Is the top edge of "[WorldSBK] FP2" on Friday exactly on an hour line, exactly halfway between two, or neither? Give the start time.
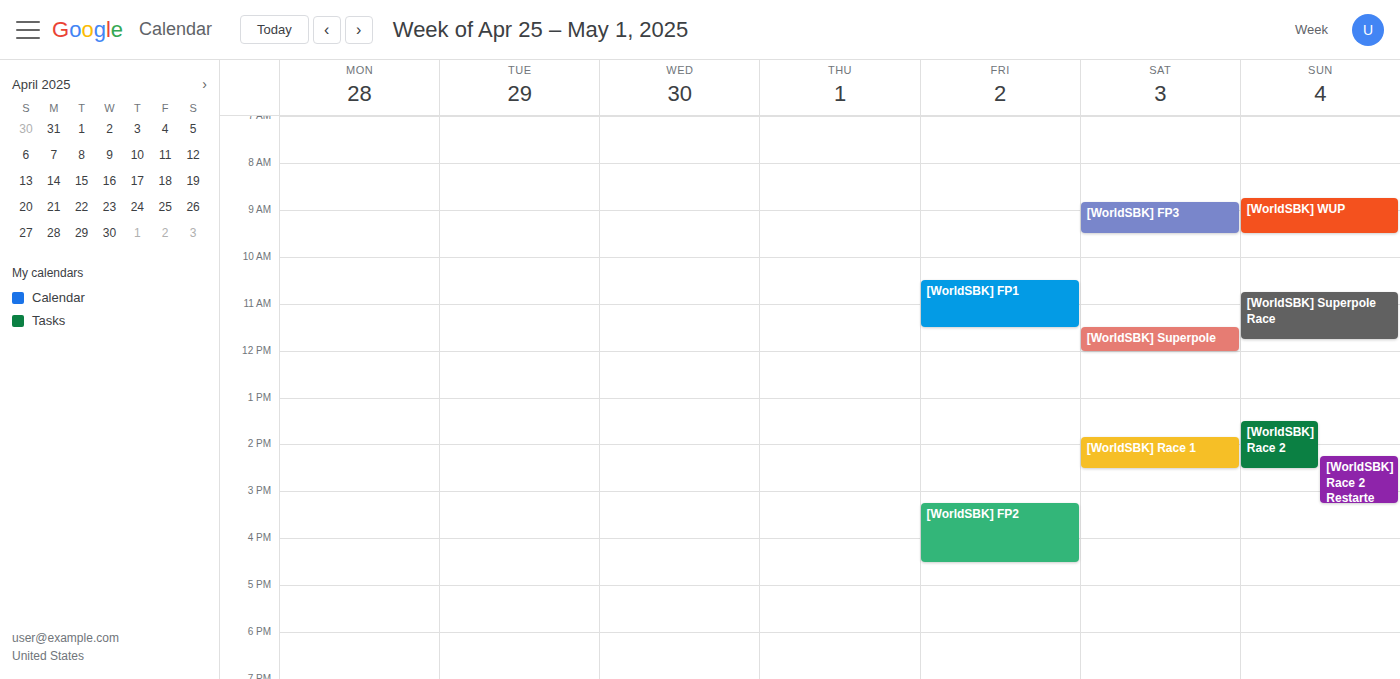
3:15 PM -- neither: a quarter of the way from the 3 PM line to the 4 PM line.